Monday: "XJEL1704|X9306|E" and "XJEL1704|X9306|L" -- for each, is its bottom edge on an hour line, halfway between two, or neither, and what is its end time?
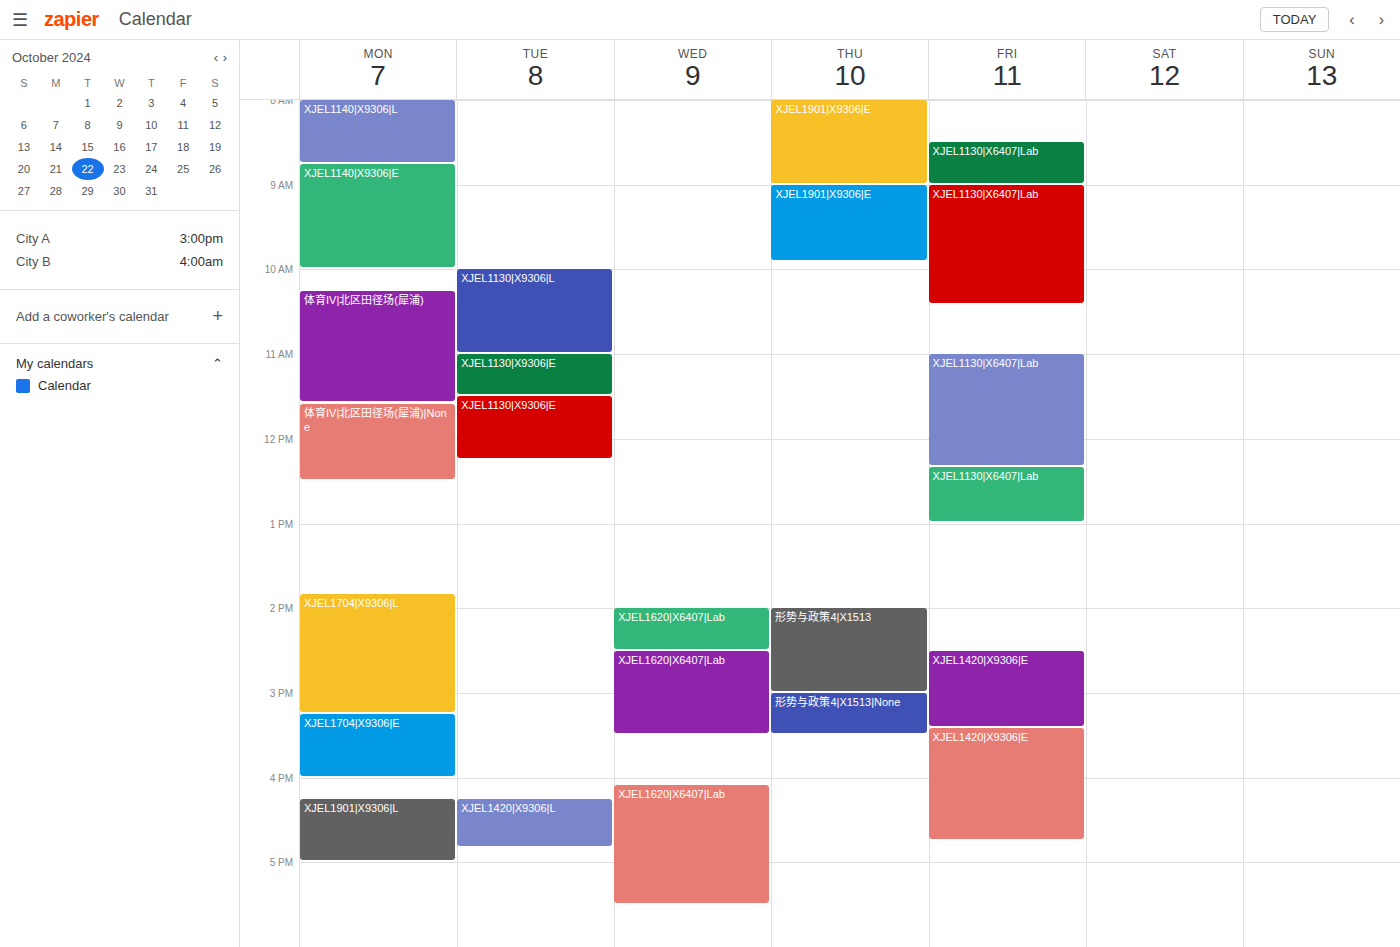
"XJEL1704|X9306|E": 4:00 PM, exactly on the 4 PM line. "XJEL1704|X9306|L": 3:15 PM, neither: a quarter of the way from the 3 PM line to the 4 PM line.